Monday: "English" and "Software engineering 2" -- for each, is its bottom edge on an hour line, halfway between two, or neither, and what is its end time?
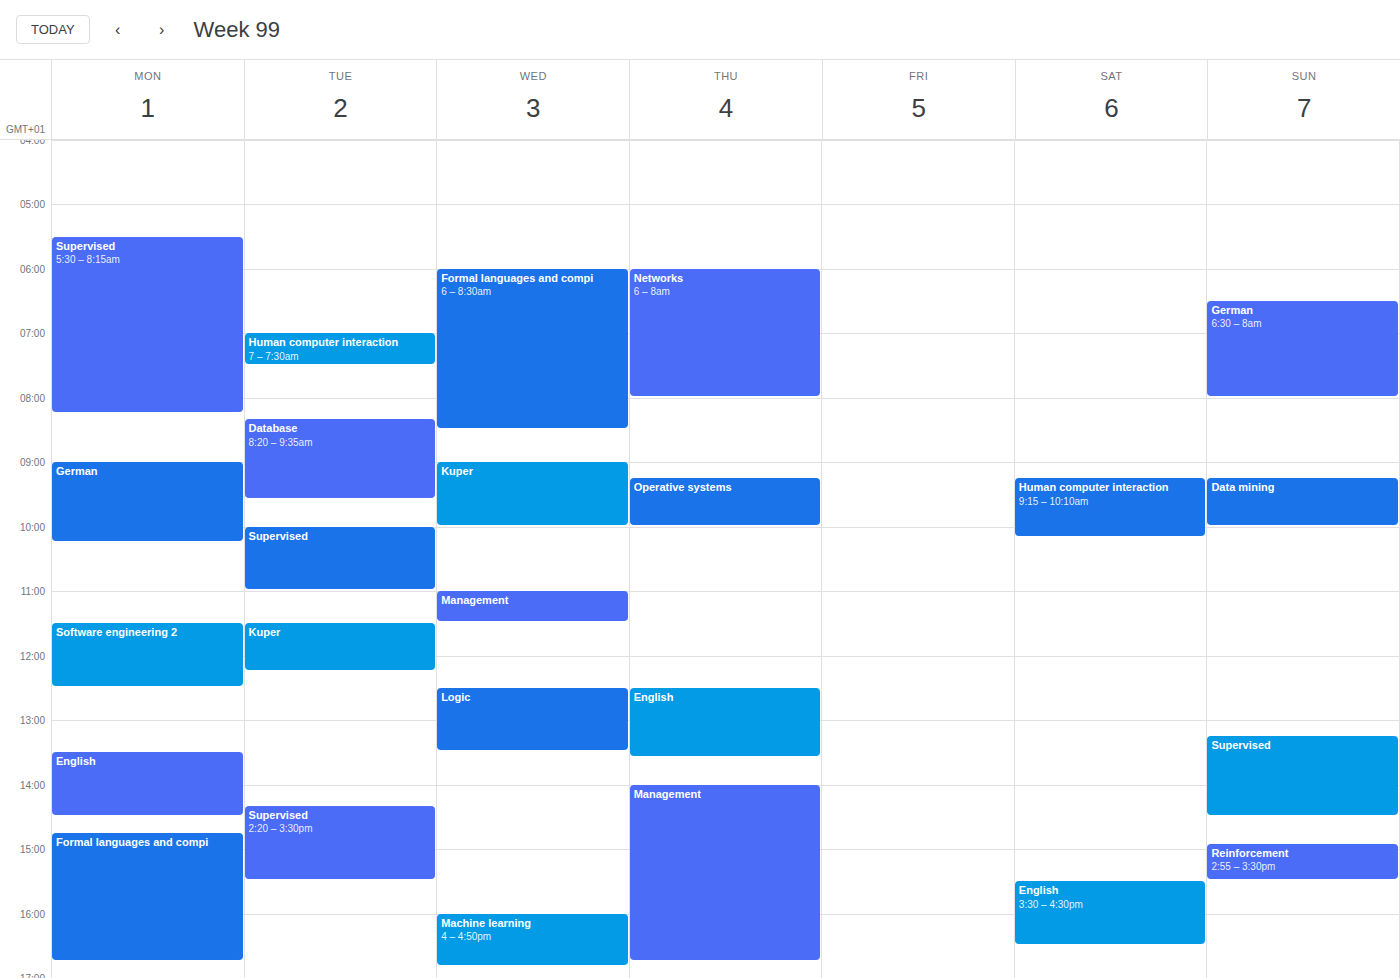
"English": 2:30 PM, halfway between the 2 PM and 3 PM lines. "Software engineering 2": 12:30 PM, halfway between the 12 PM and 1 PM lines.